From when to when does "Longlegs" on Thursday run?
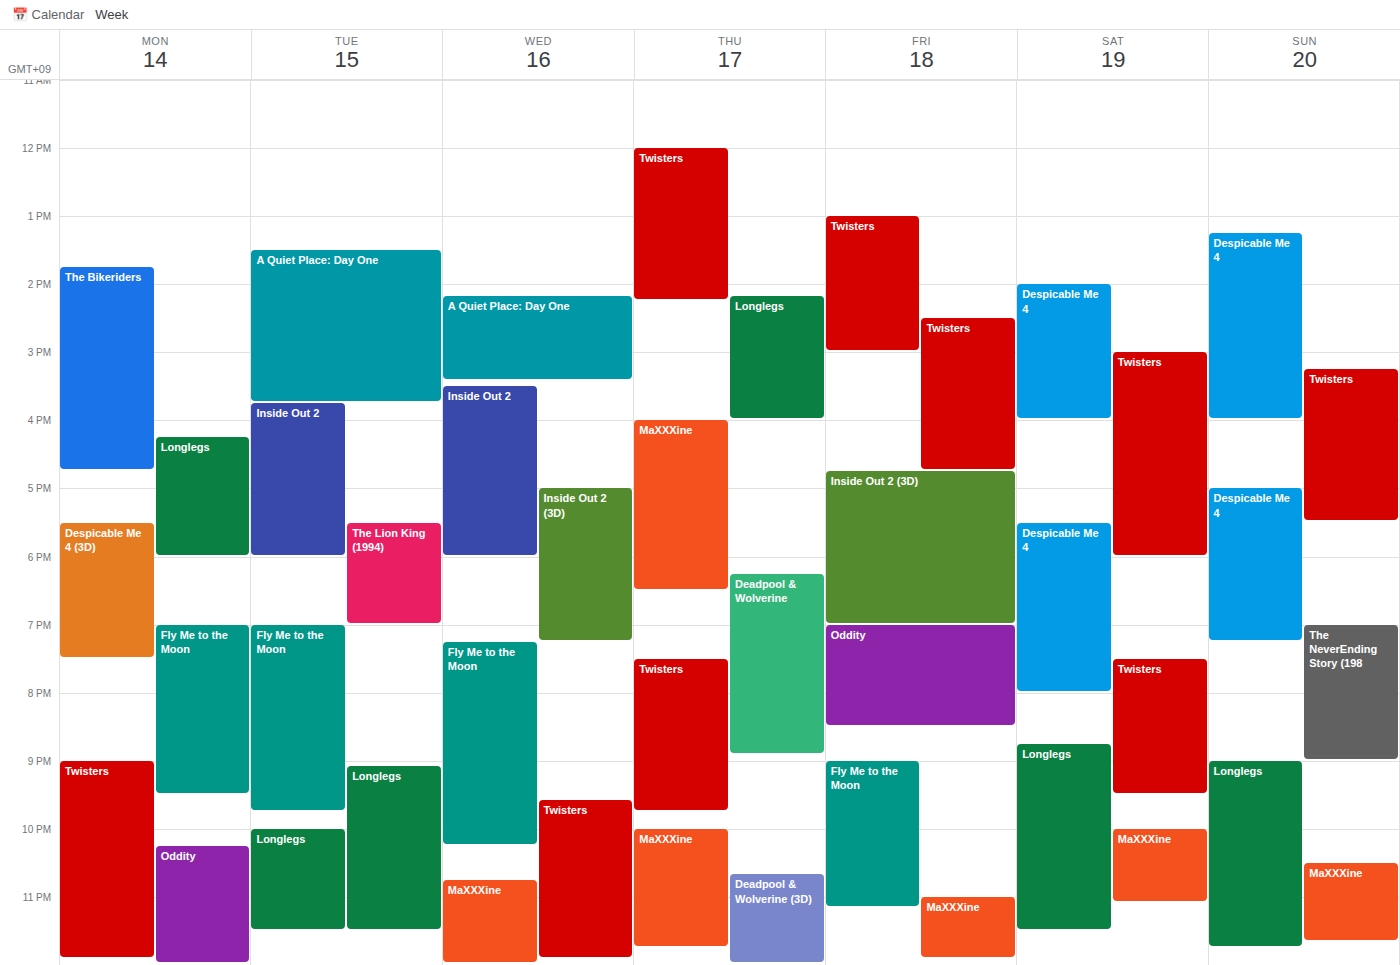
2:10 PM to 4:00 PM